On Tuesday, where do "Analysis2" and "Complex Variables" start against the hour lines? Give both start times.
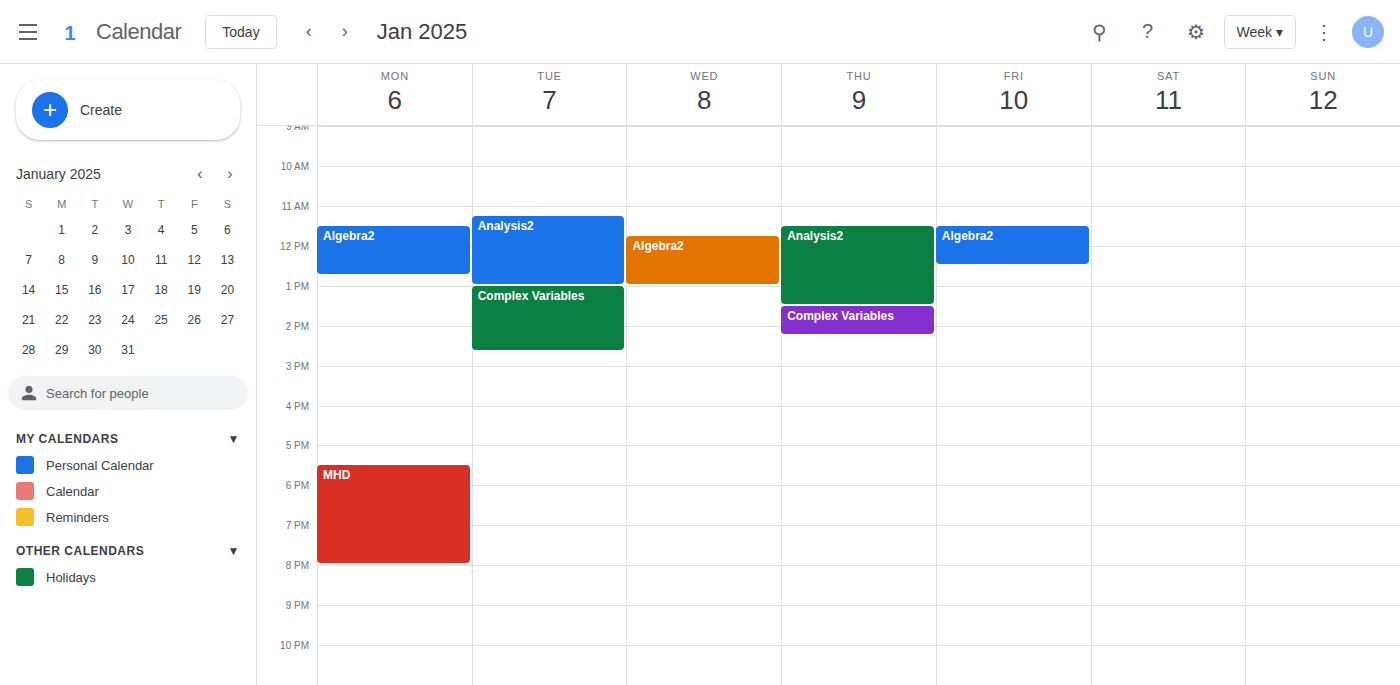
"Analysis2": 11:15 AM, neither: a quarter of the way from the 11 AM line to the 12 PM line. "Complex Variables": 1:00 PM, exactly on the 1 PM line.